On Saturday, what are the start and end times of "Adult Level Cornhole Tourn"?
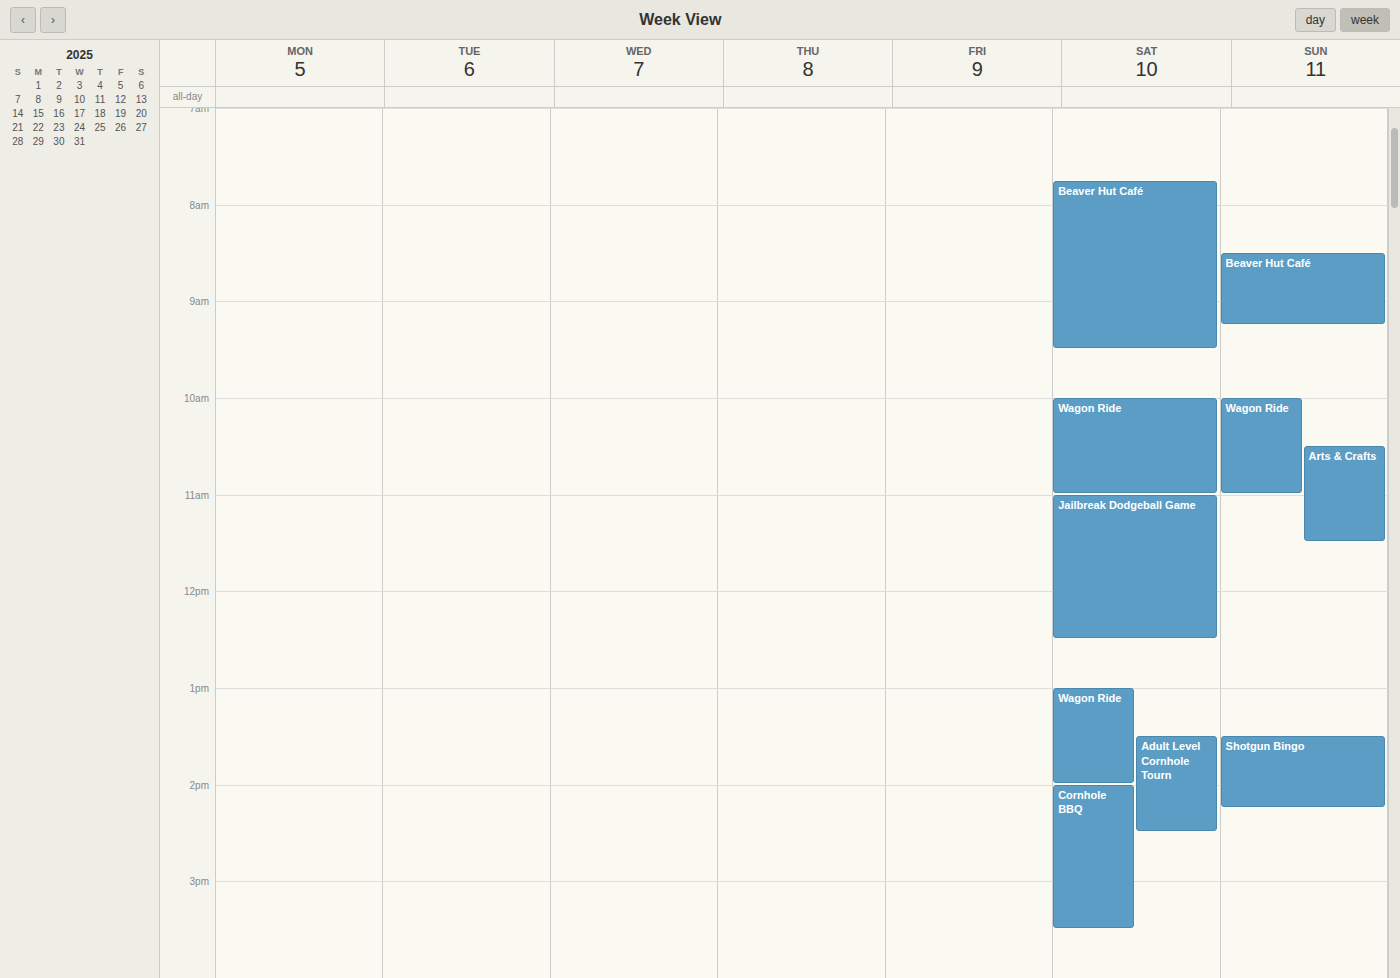
1:30 PM to 2:30 PM